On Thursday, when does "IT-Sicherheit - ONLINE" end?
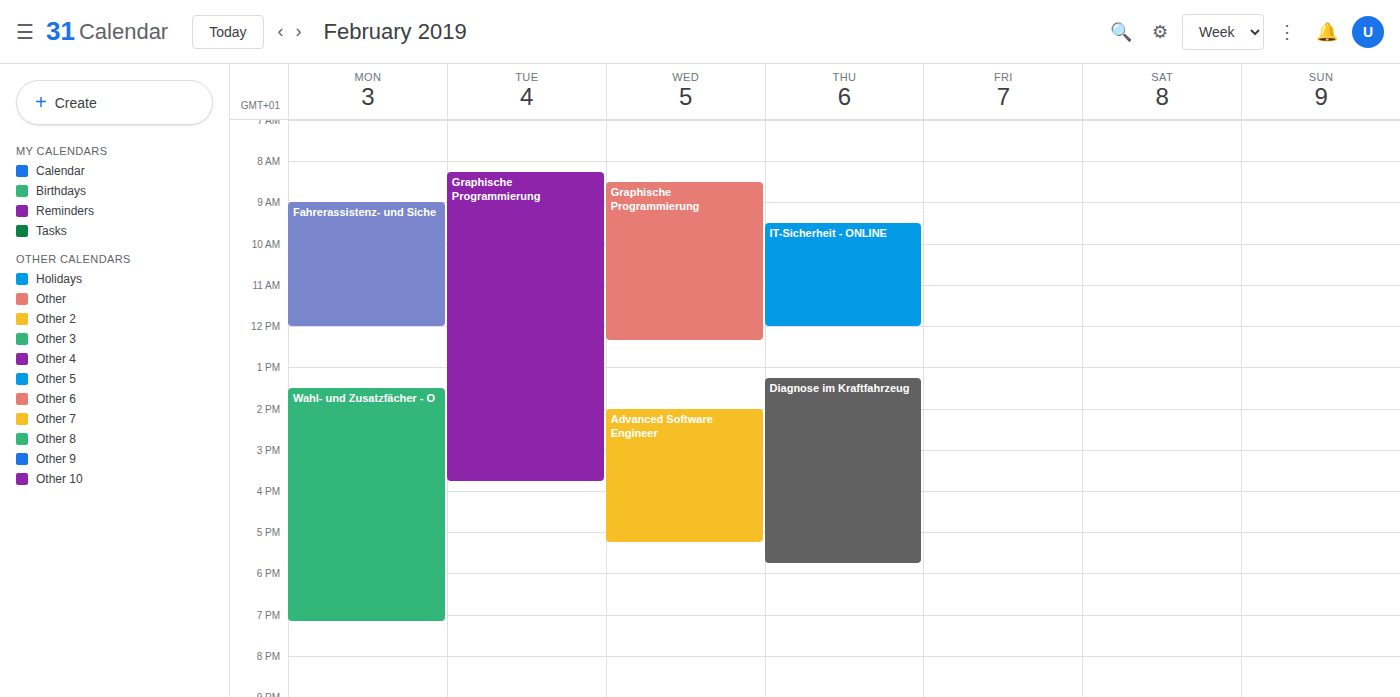
12:00 PM